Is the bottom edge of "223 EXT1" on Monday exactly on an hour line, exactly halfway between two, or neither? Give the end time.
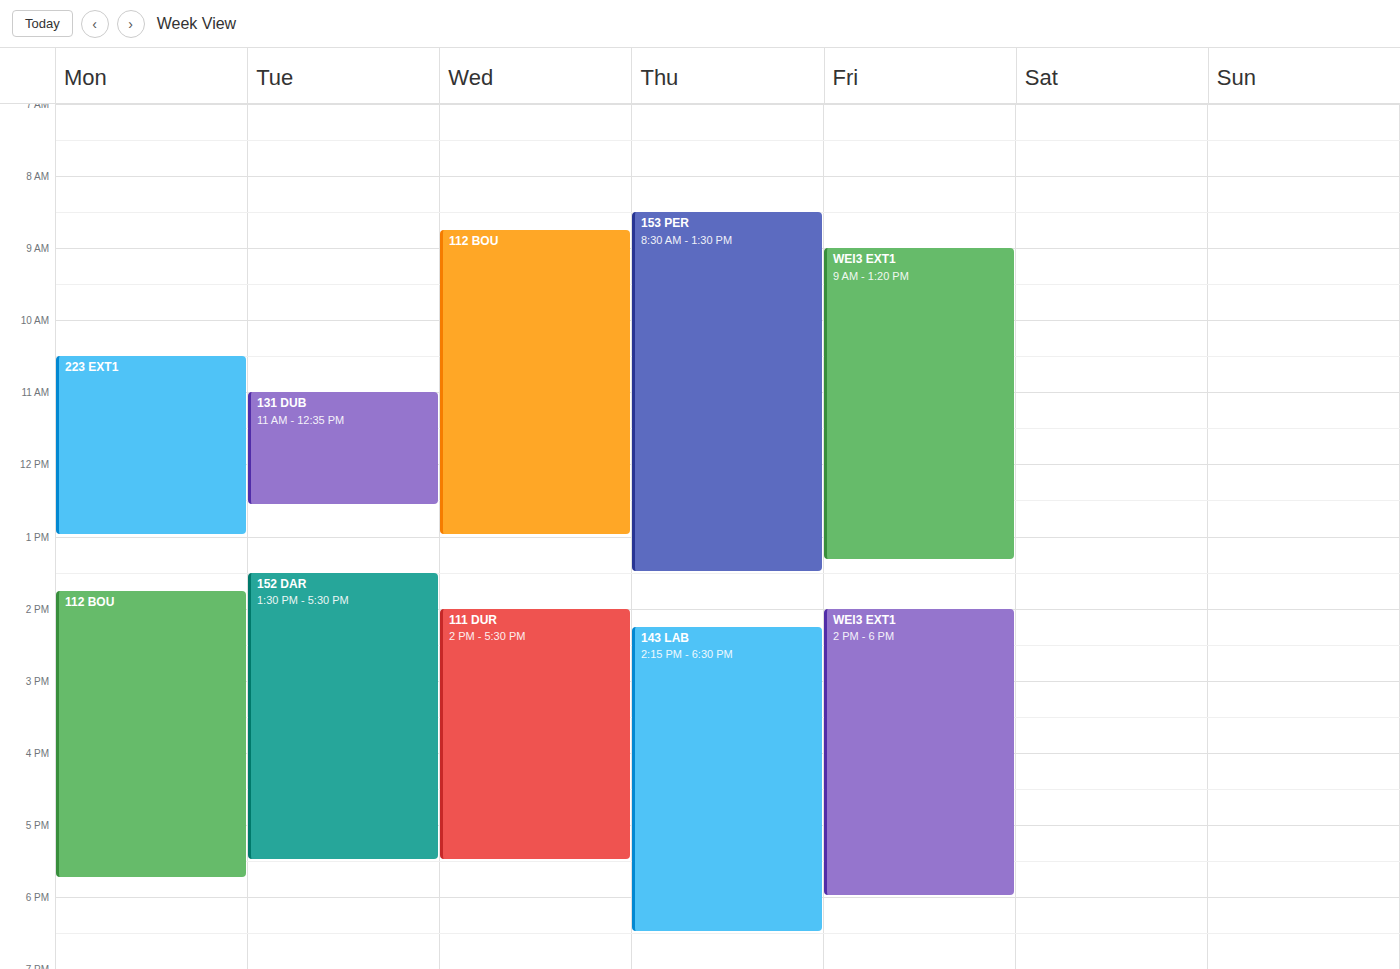
1:00 PM -- exactly on the 1 PM line.